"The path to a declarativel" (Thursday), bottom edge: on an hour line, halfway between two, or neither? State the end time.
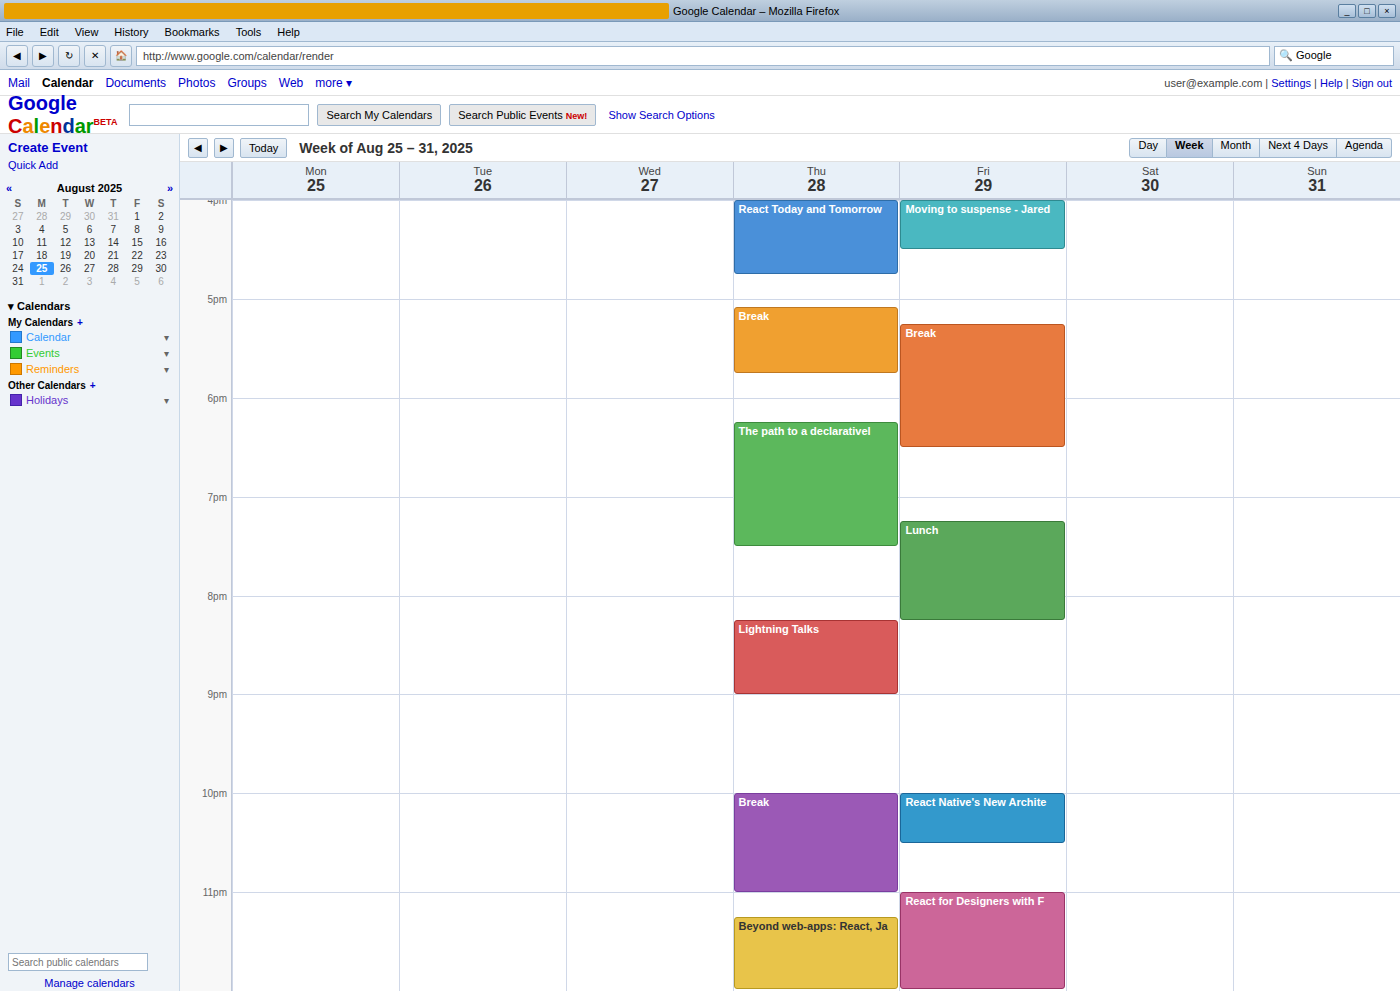
7:30 PM -- halfway between the 7 PM and 8 PM lines.